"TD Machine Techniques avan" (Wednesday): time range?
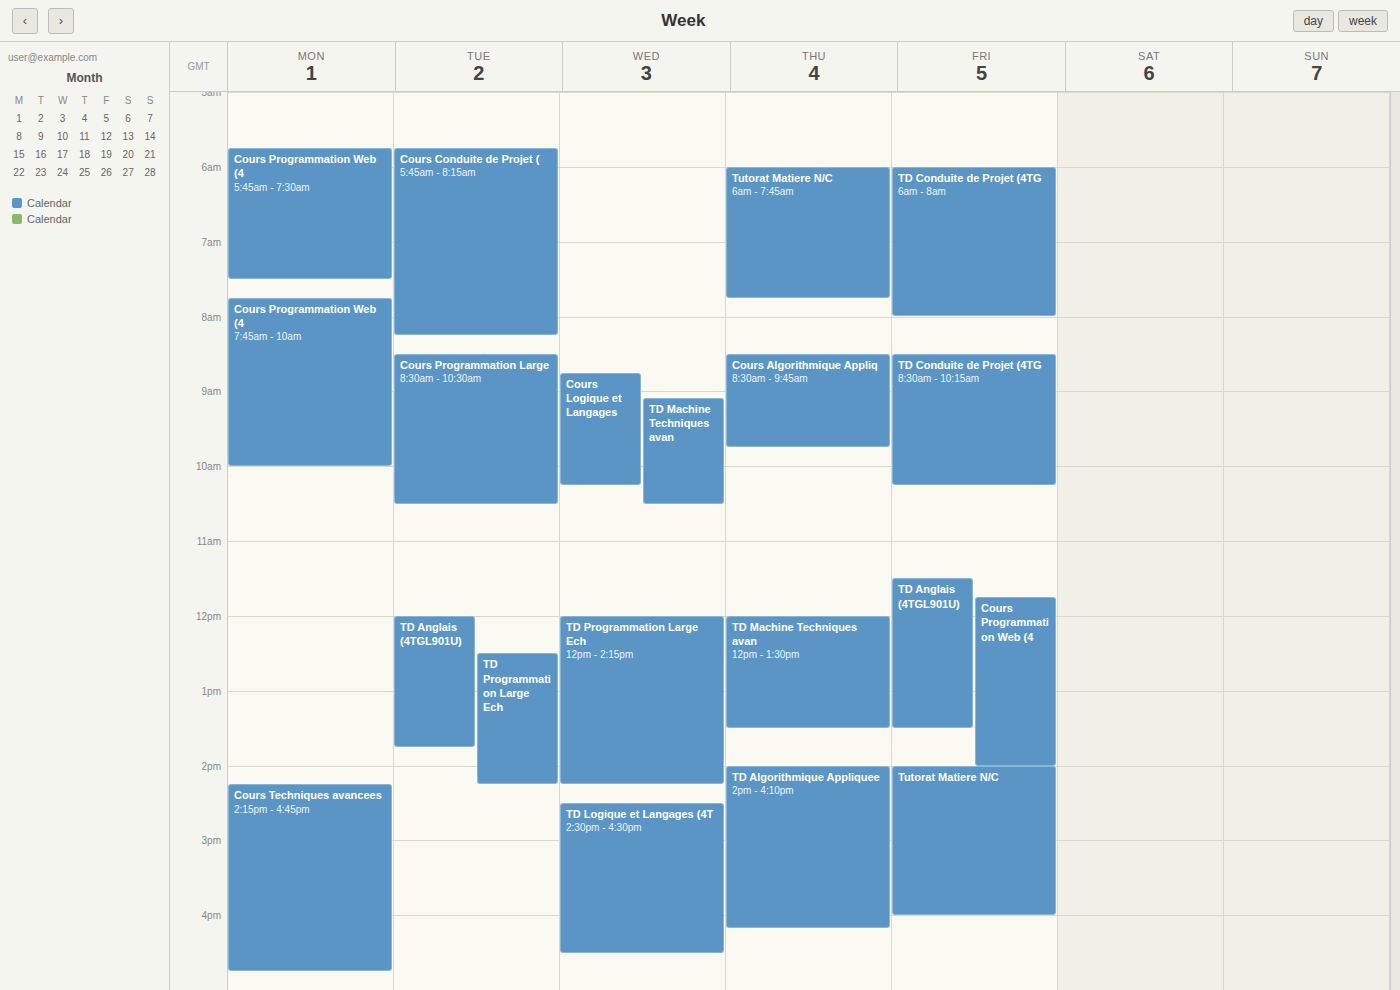
9:05 AM to 10:30 AM